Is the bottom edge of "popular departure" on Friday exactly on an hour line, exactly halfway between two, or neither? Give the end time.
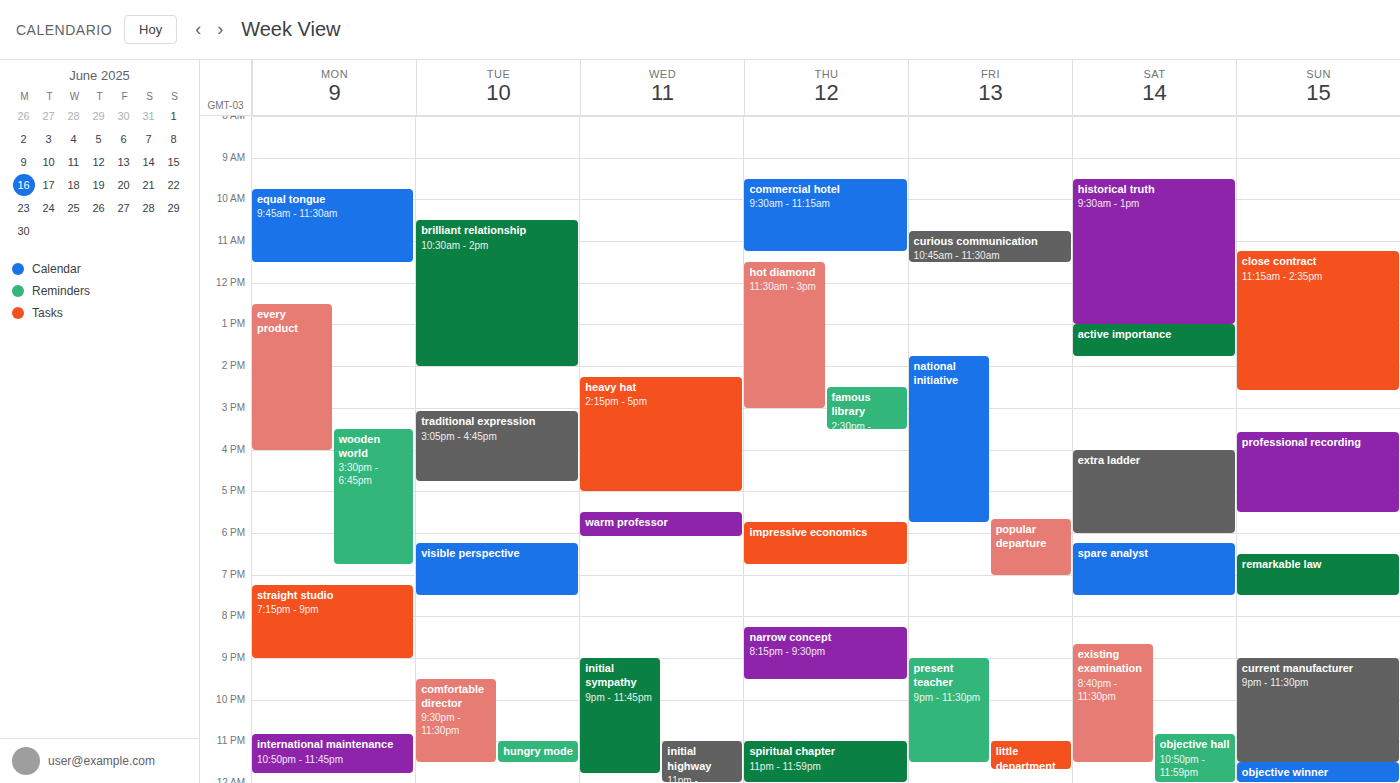
7:00 PM -- exactly on the 7 PM line.